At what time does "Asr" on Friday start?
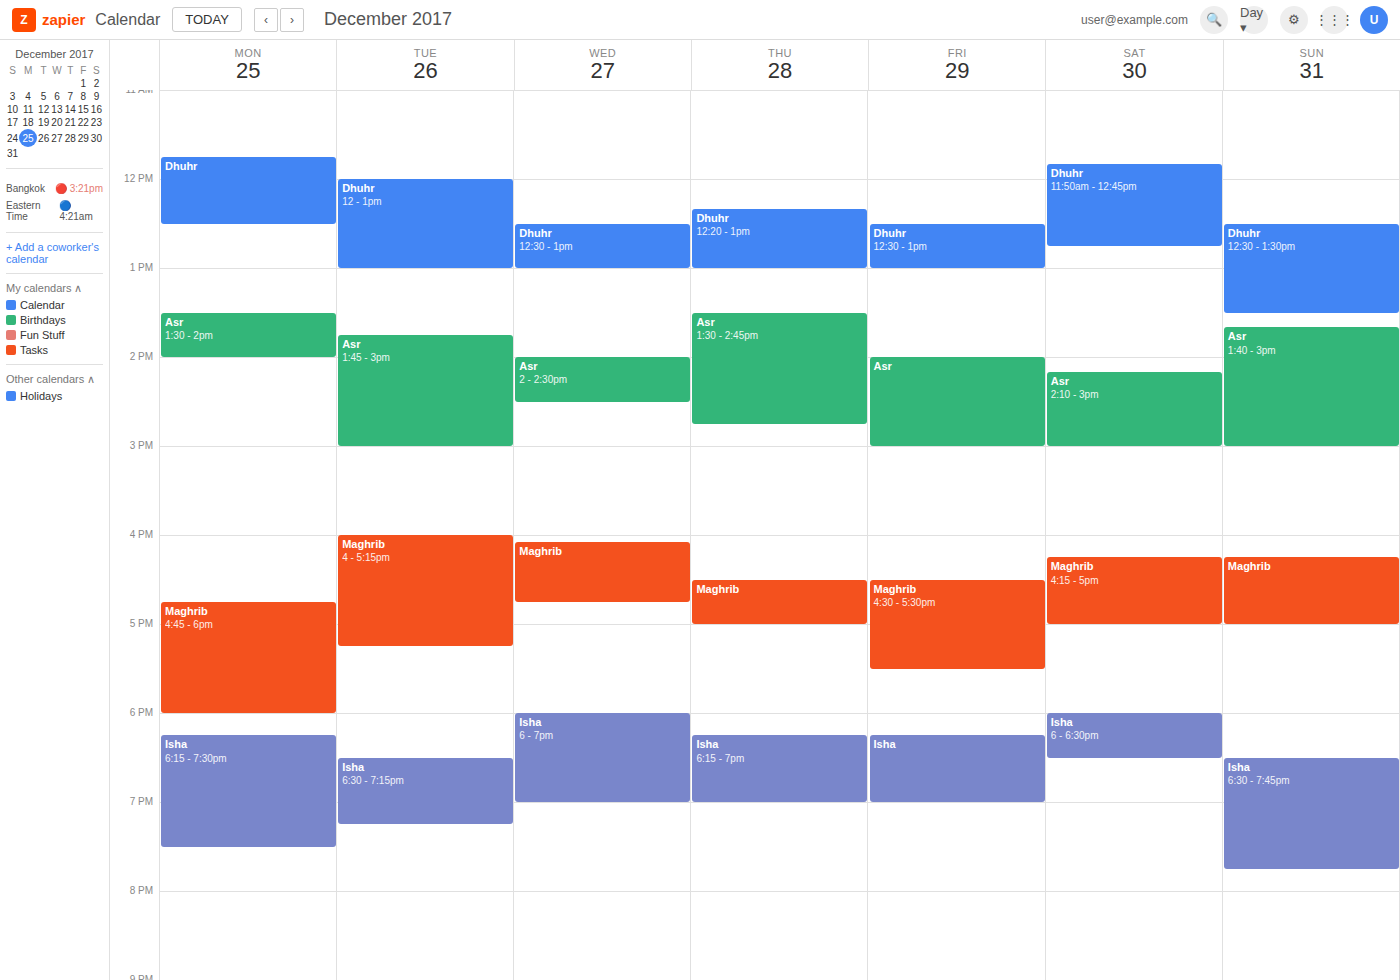
2:00 PM